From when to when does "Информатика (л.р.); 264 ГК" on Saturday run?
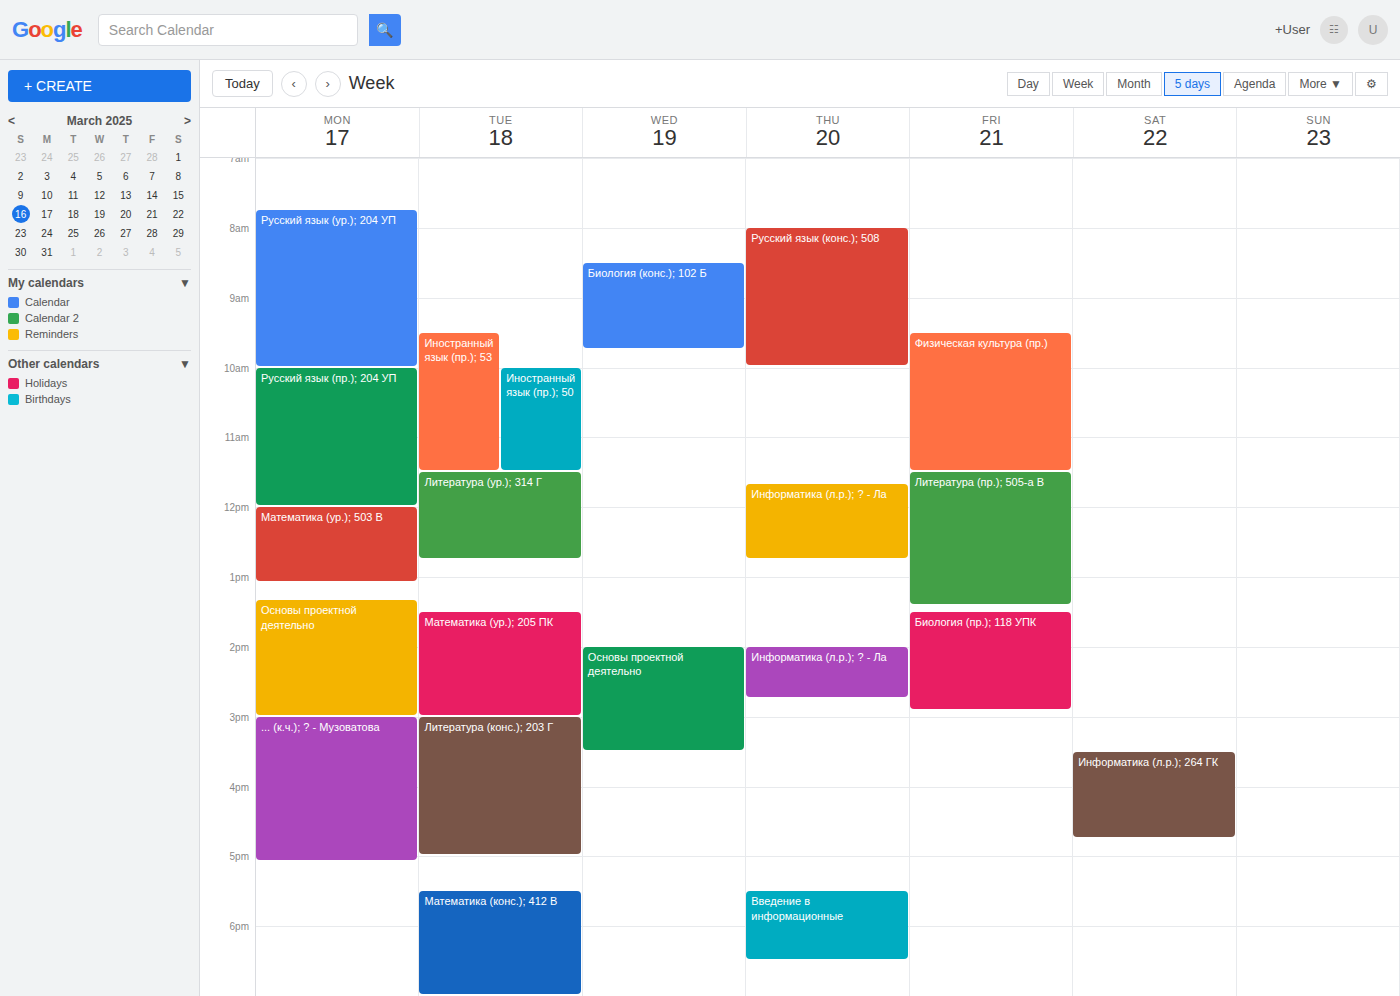
15:30 to 16:45